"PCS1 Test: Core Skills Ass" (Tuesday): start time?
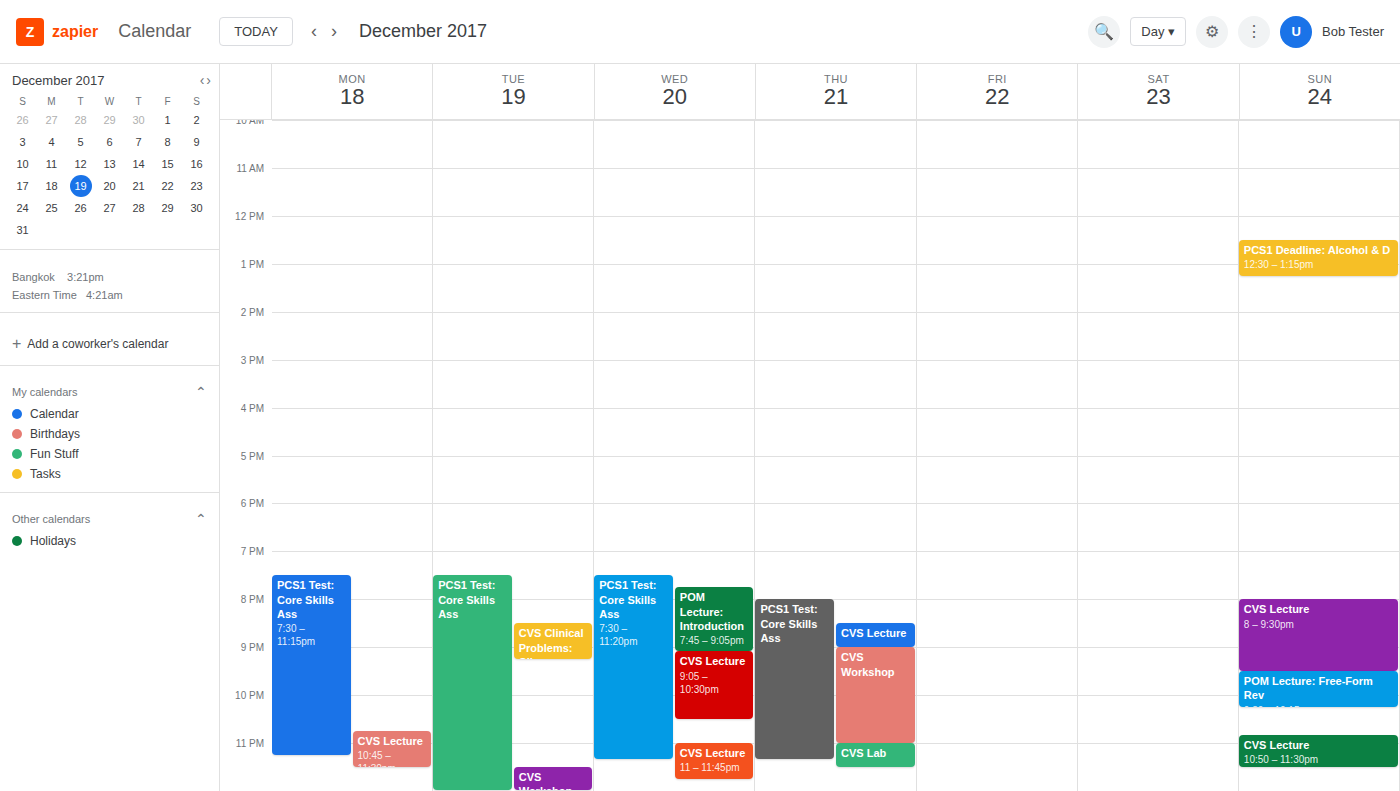
7:30 PM